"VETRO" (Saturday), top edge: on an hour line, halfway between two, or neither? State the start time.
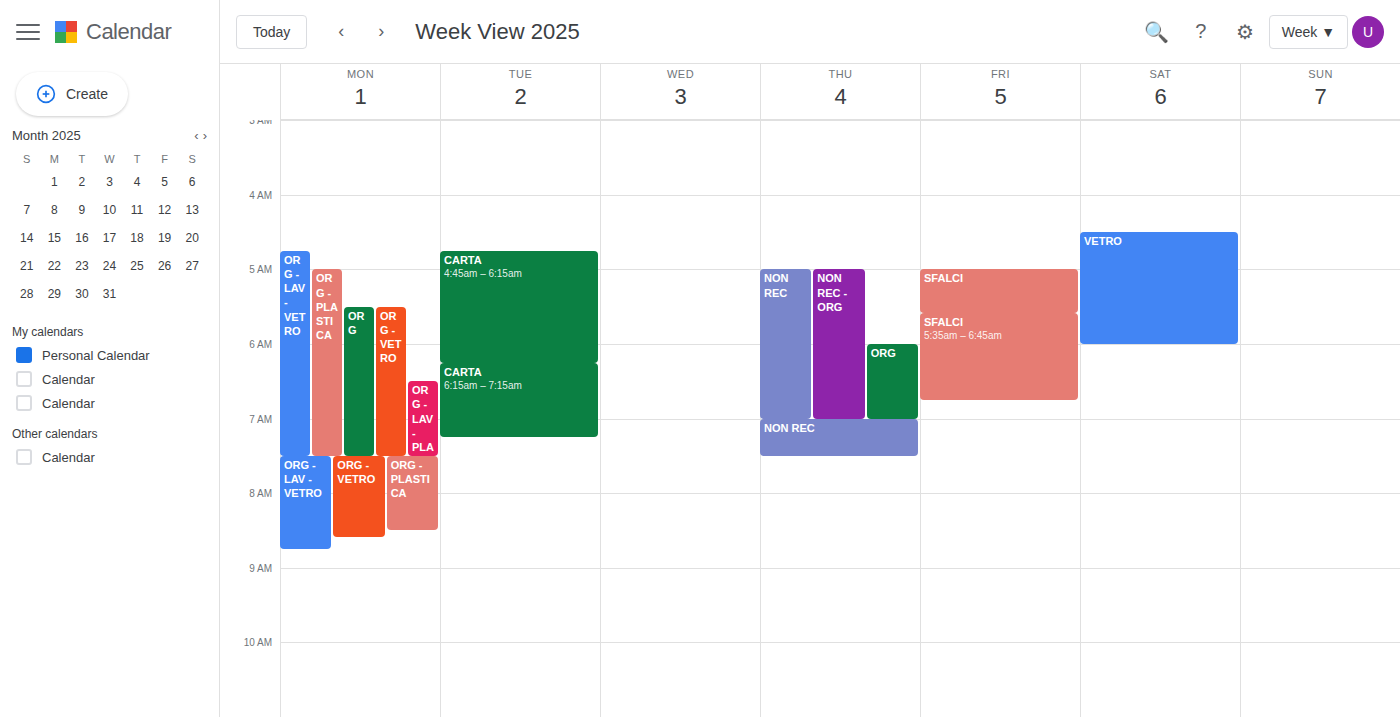
4:30 AM -- halfway between the 4 AM and 5 AM lines.